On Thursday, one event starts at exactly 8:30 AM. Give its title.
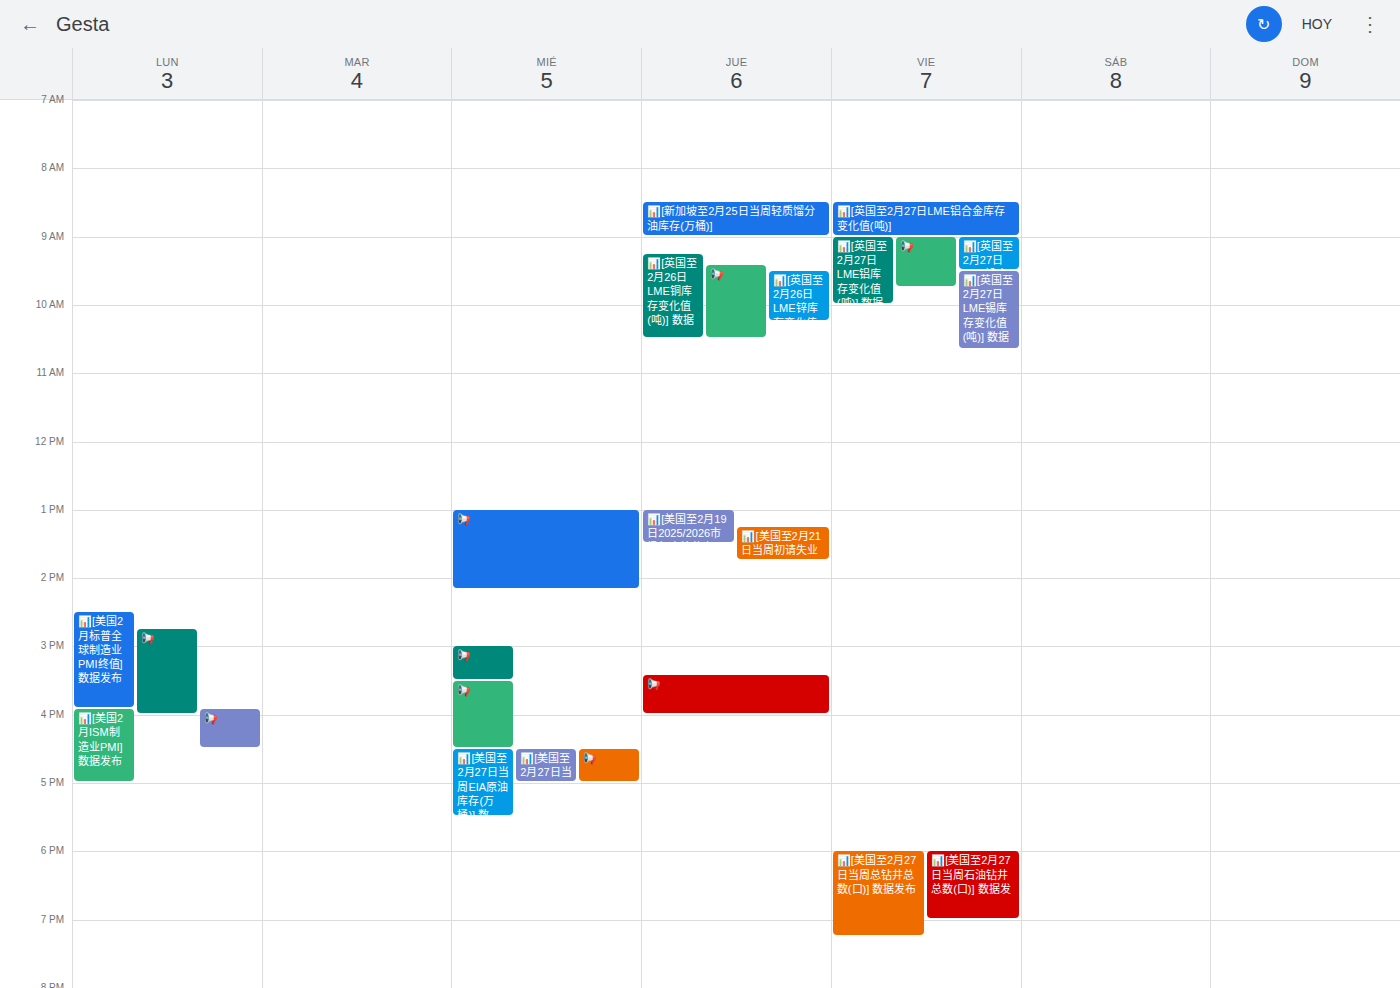
"📊[新加坡至2月25日当周轻质馏分油库存(万桶)]"